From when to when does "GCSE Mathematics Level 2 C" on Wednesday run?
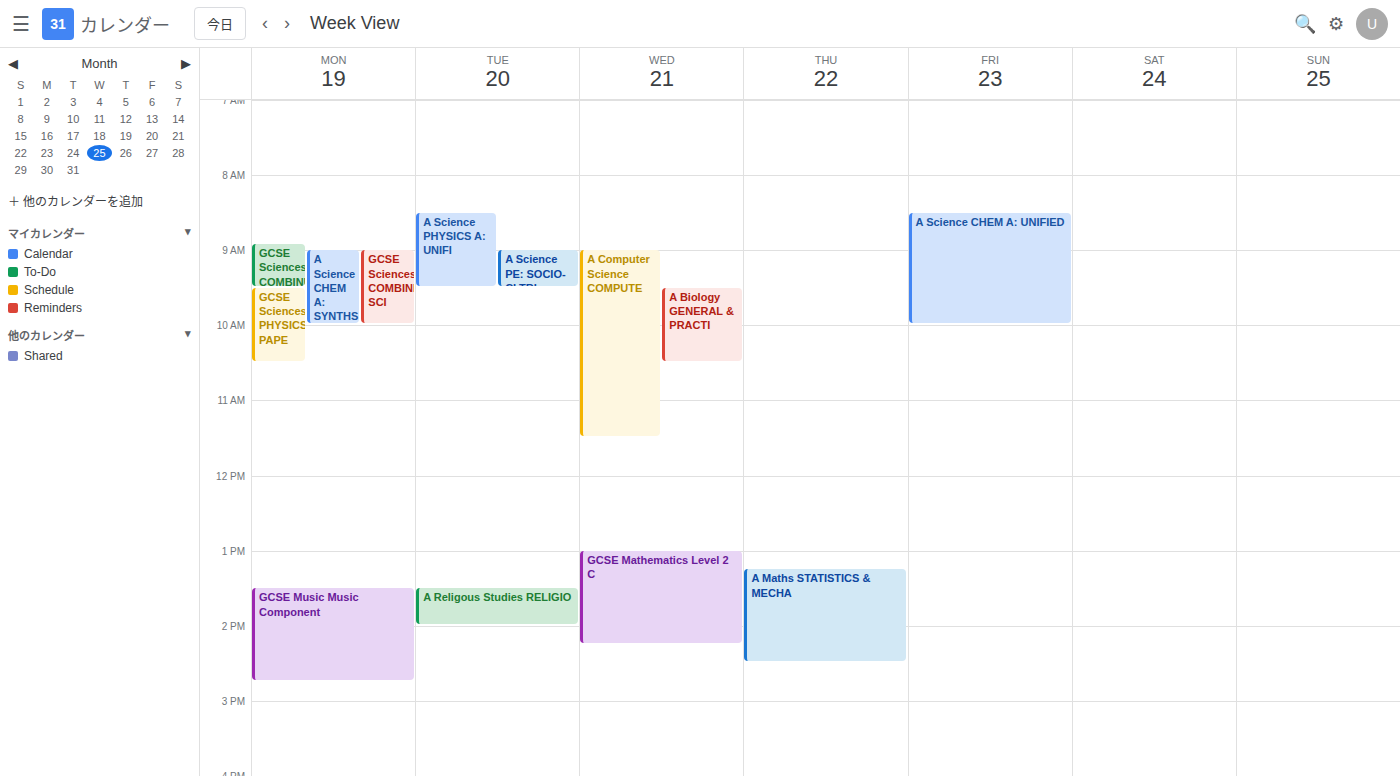
1:00 PM to 2:15 PM